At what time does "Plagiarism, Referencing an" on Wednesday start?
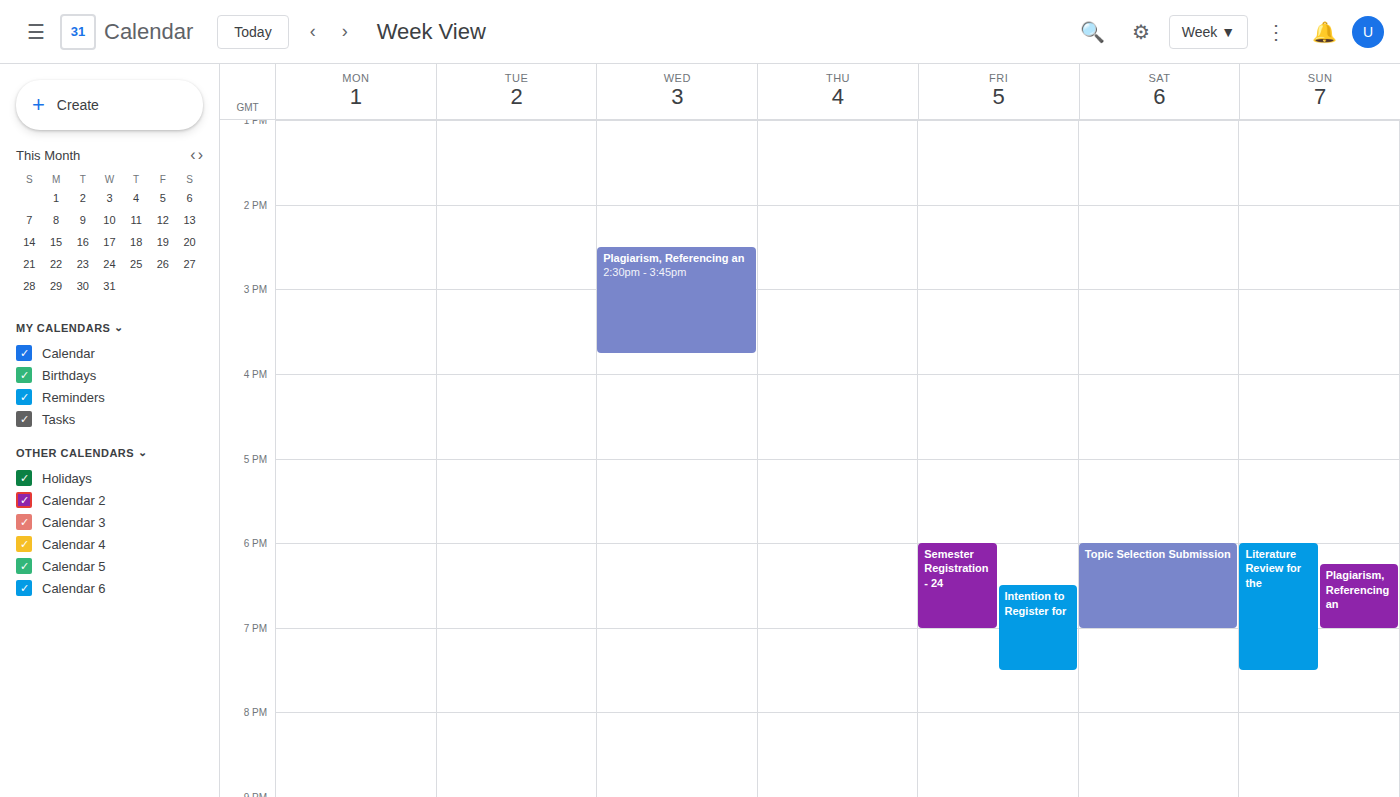
2:30 PM